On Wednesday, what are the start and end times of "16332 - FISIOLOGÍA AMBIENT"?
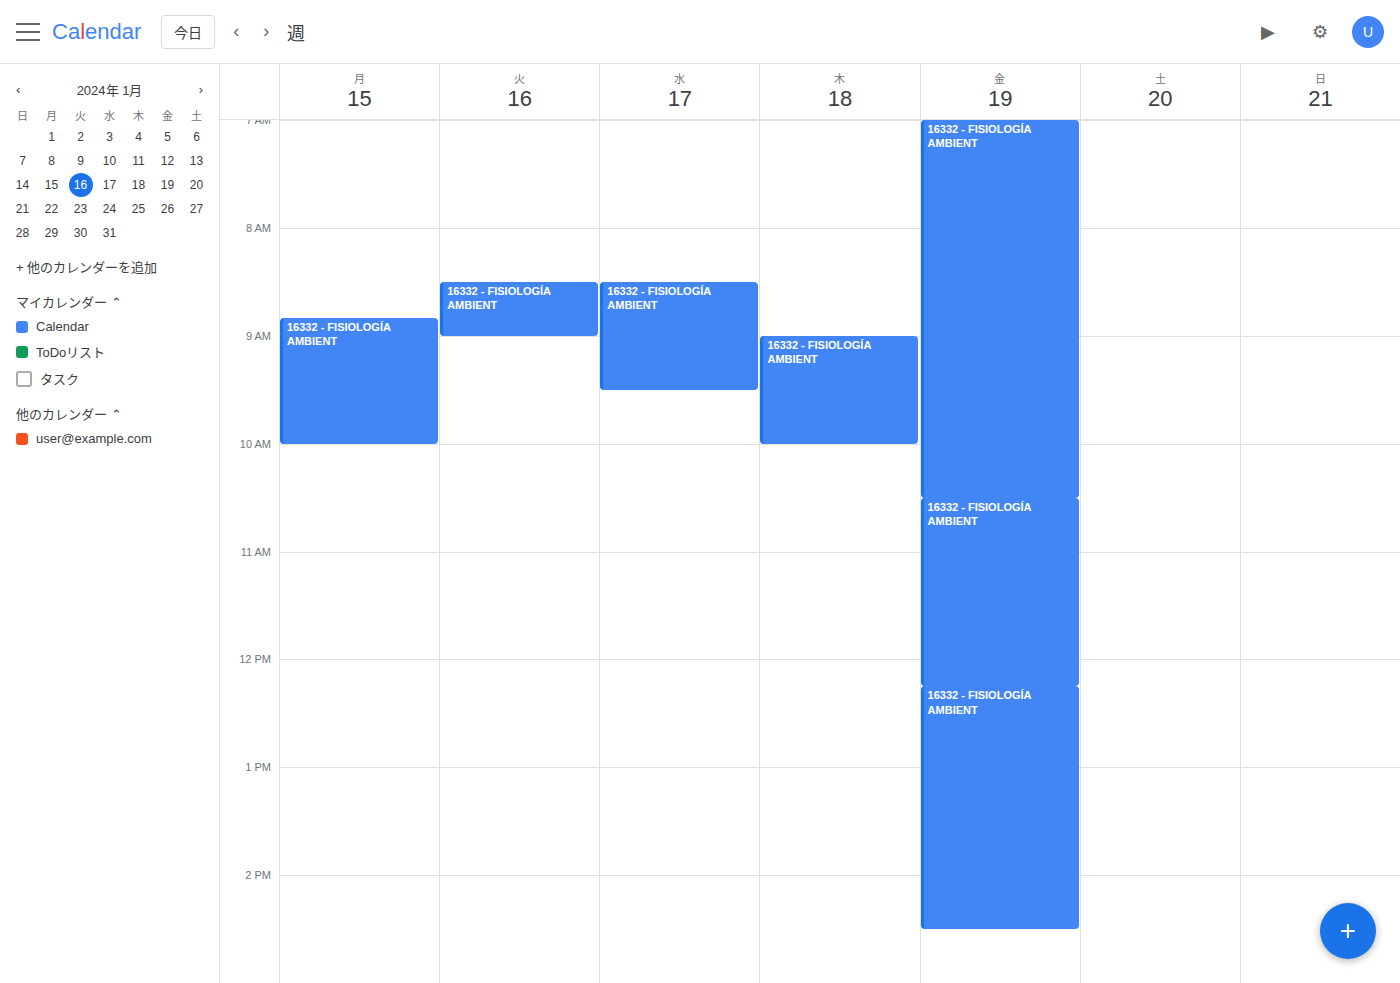
8:30 AM to 9:30 AM